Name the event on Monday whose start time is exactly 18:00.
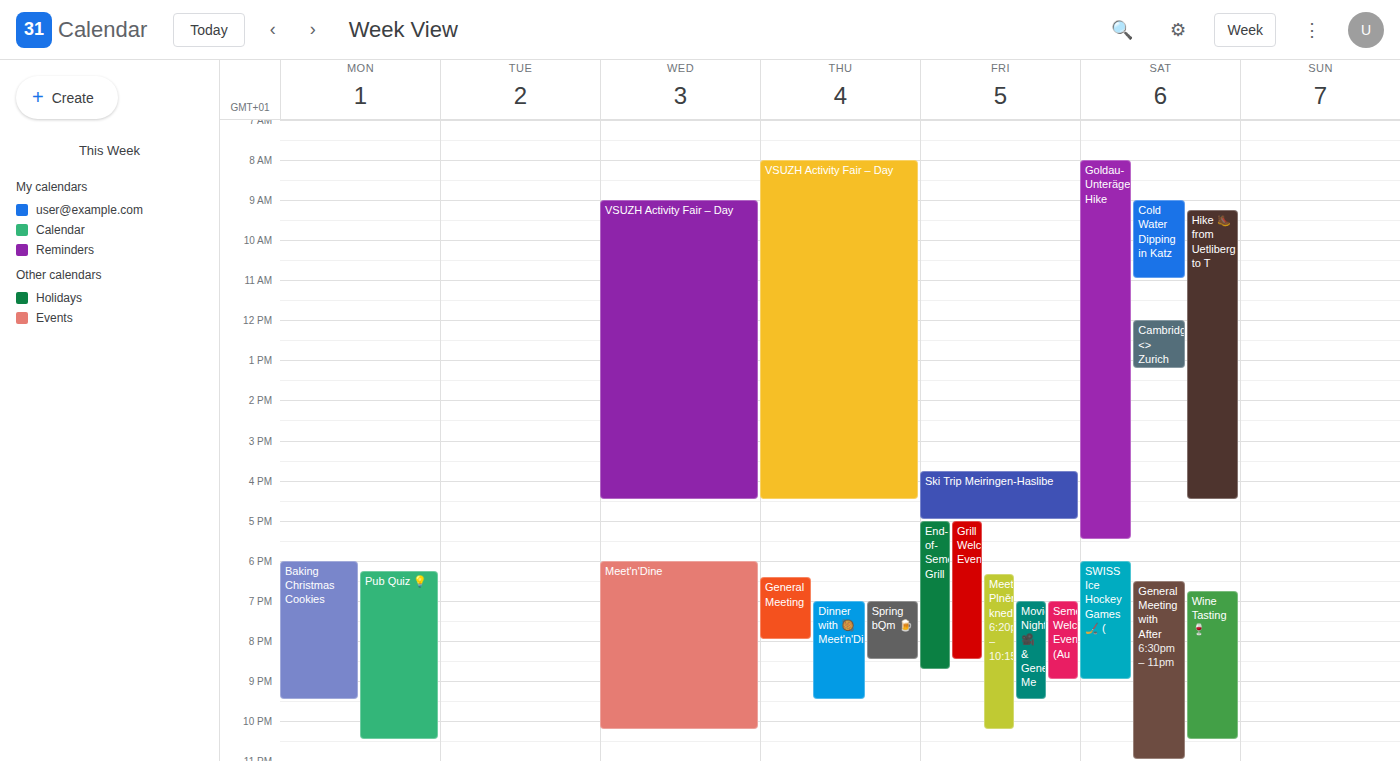
"Baking Christmas Cookies"